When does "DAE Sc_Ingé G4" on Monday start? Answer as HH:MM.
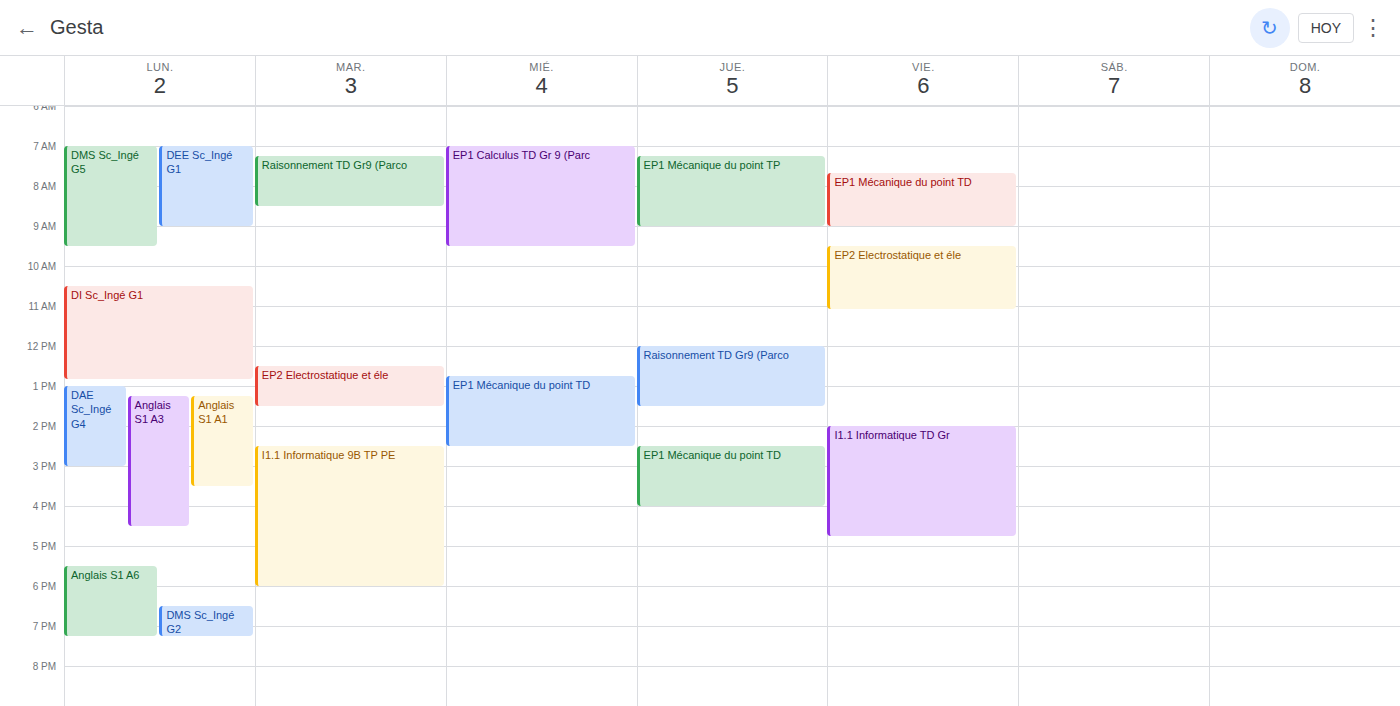
13:00